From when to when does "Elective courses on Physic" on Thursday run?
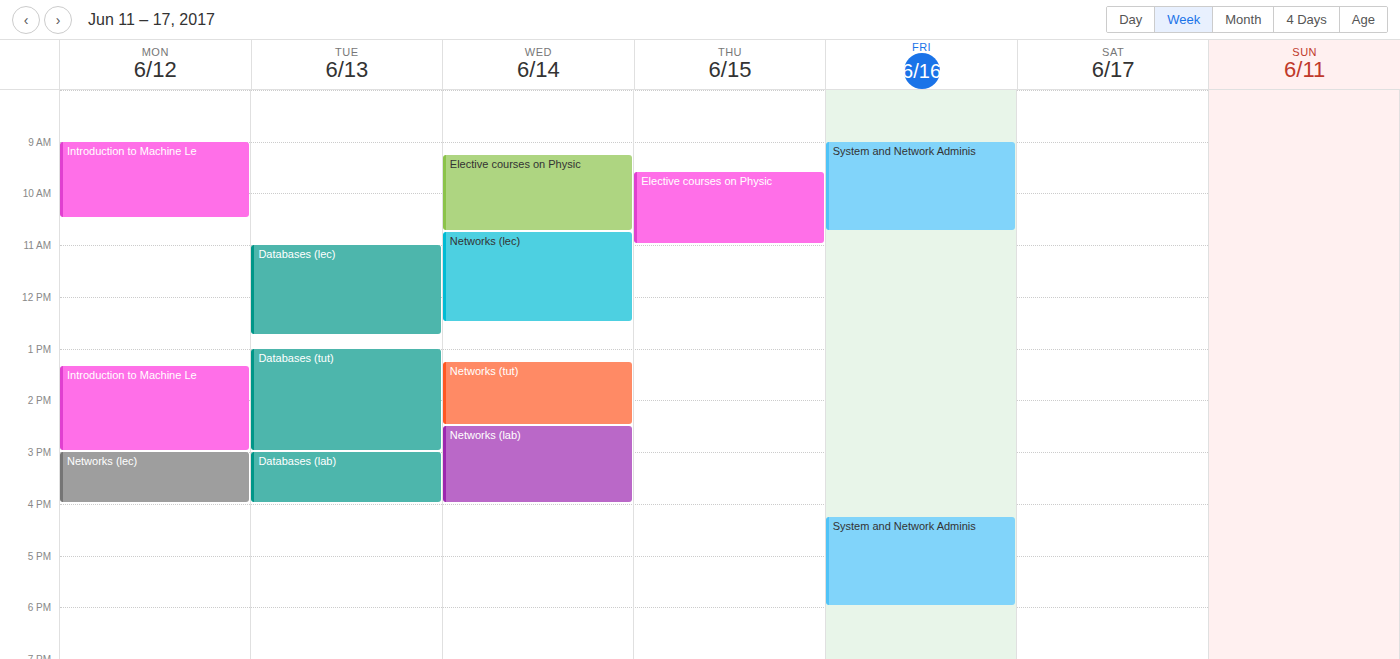
9:35 AM to 11:00 AM